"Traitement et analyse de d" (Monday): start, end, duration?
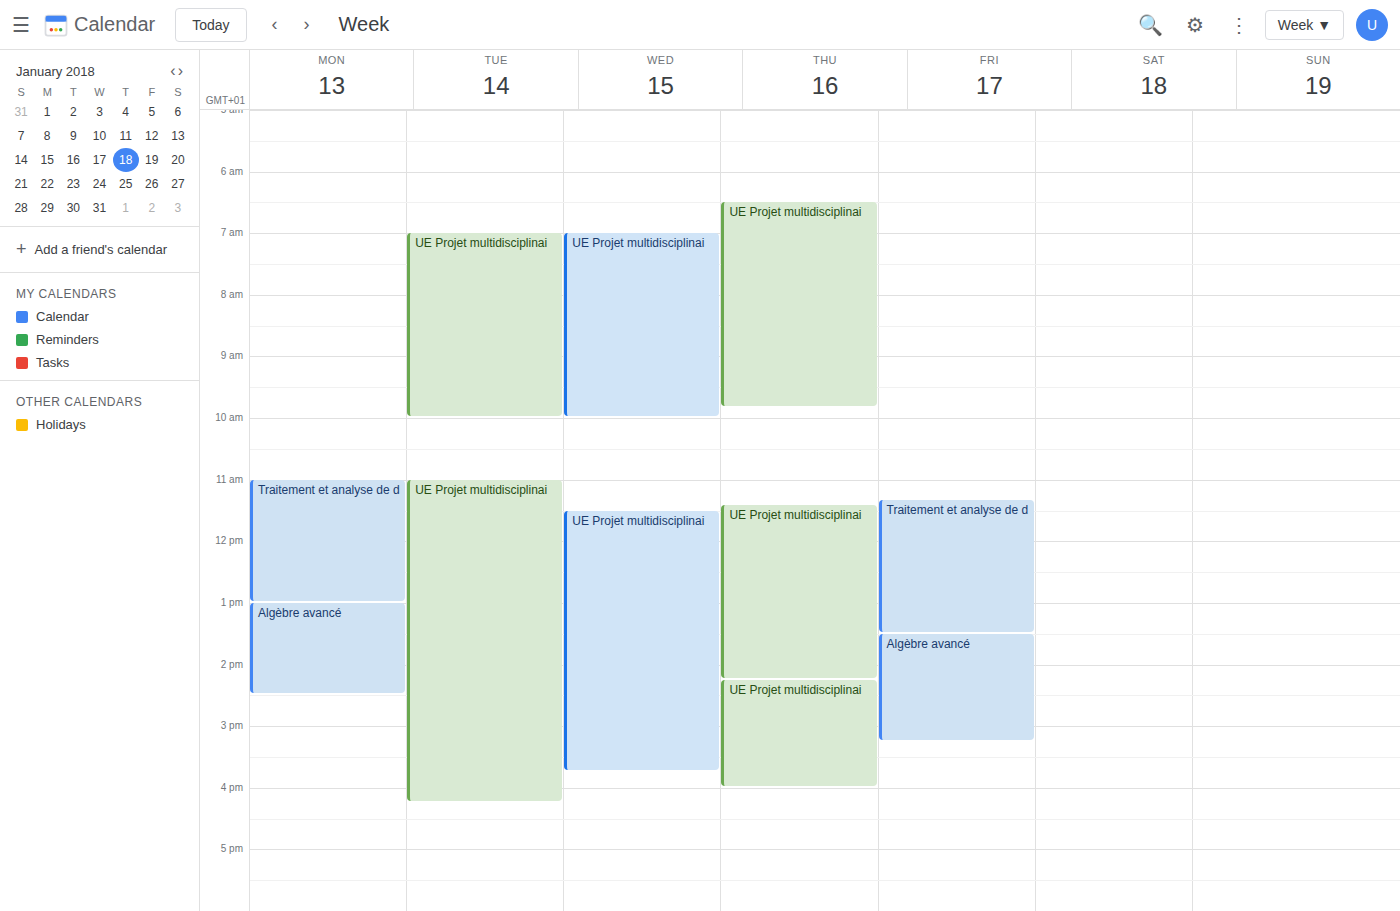
11:00 AM to 1:00 PM, 2 hours